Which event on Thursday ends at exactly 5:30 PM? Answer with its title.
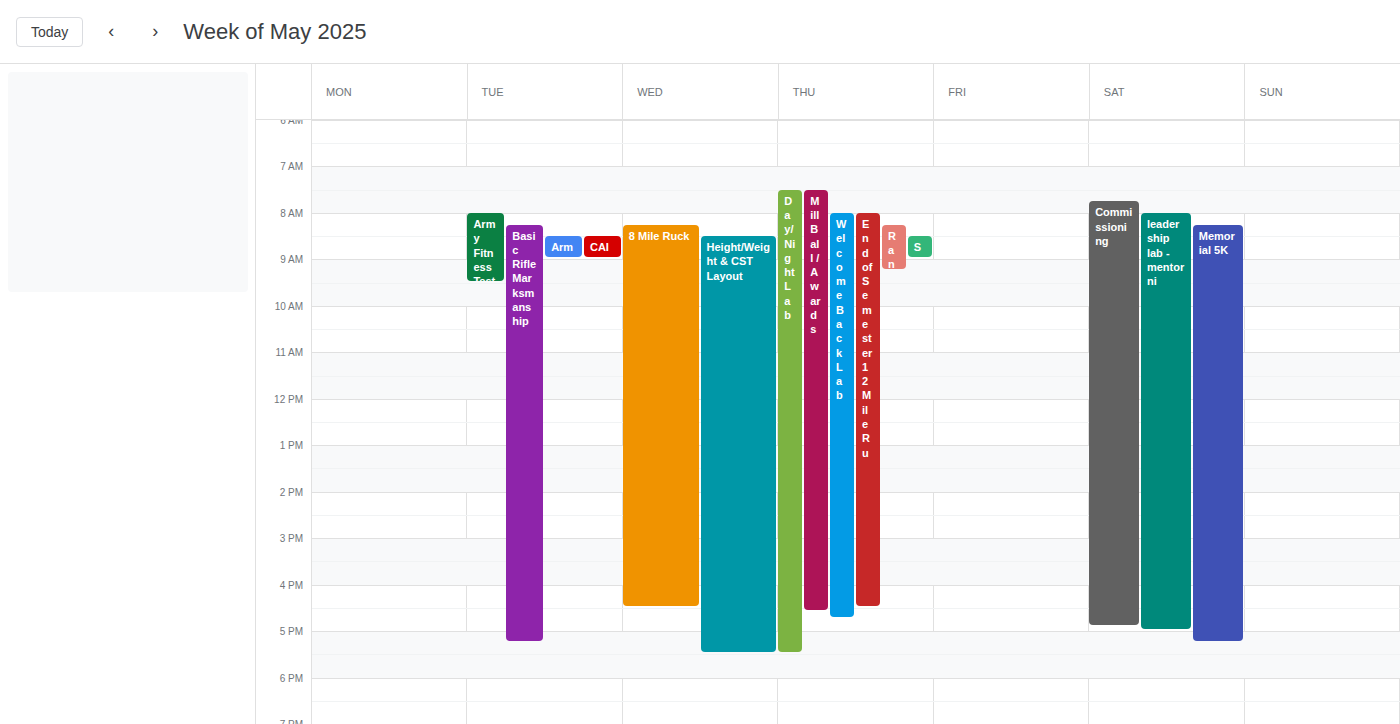
"Day/Night Lab"